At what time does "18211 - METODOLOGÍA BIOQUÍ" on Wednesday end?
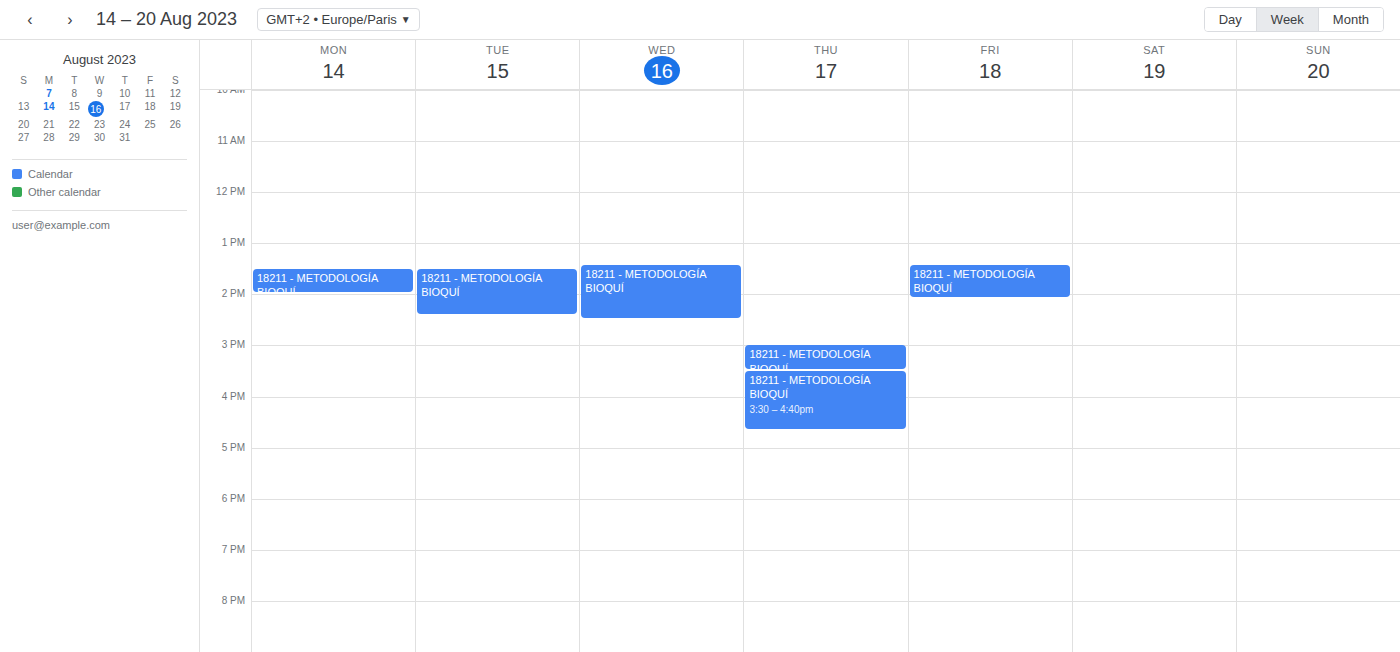
2:30 PM